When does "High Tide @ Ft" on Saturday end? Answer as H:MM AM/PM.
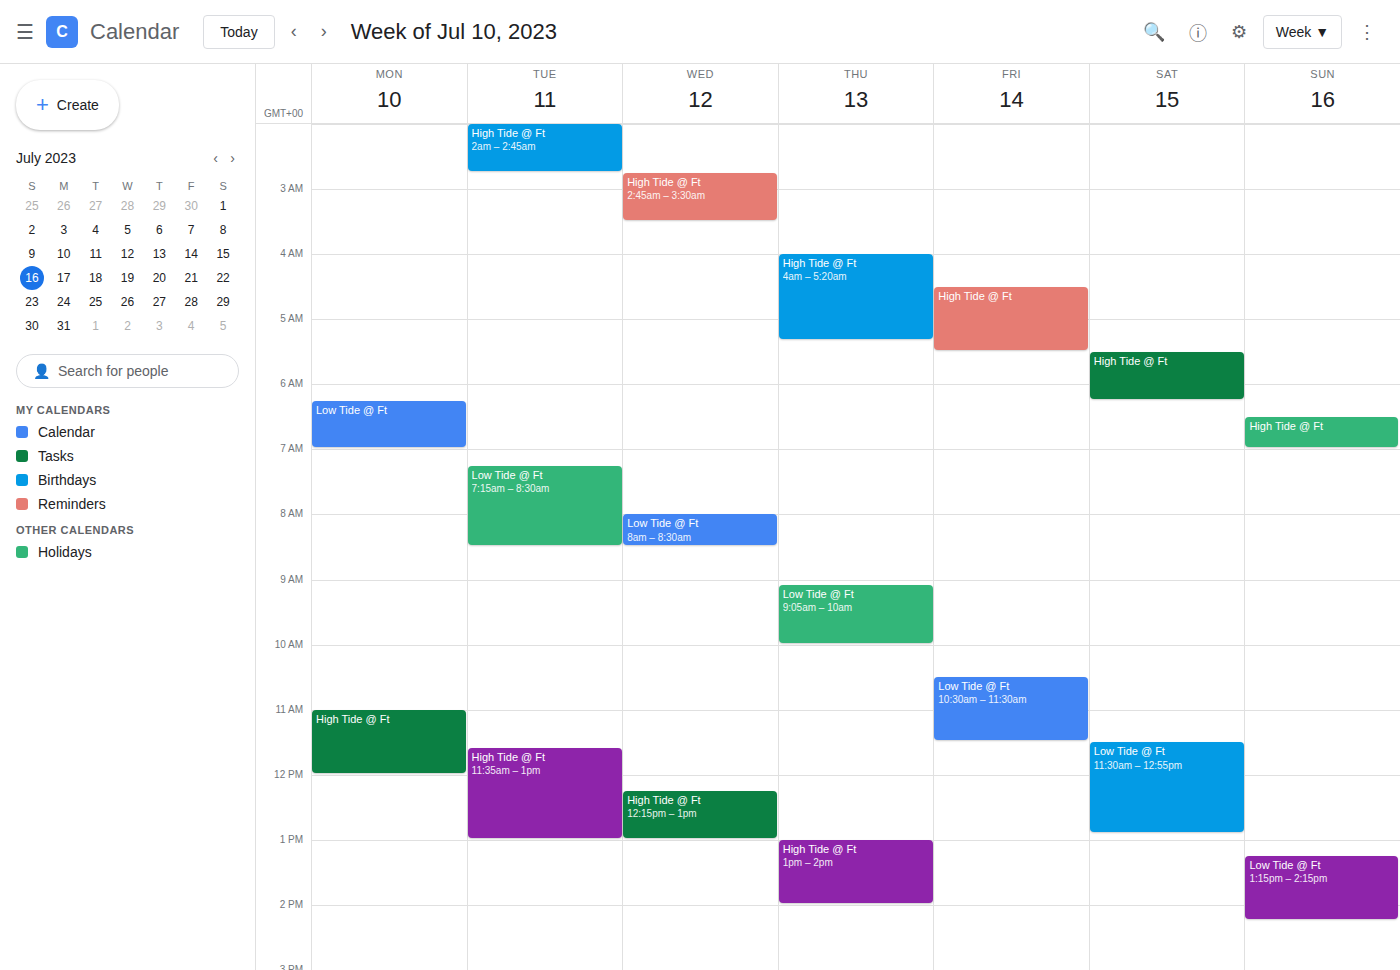
6:15 AM